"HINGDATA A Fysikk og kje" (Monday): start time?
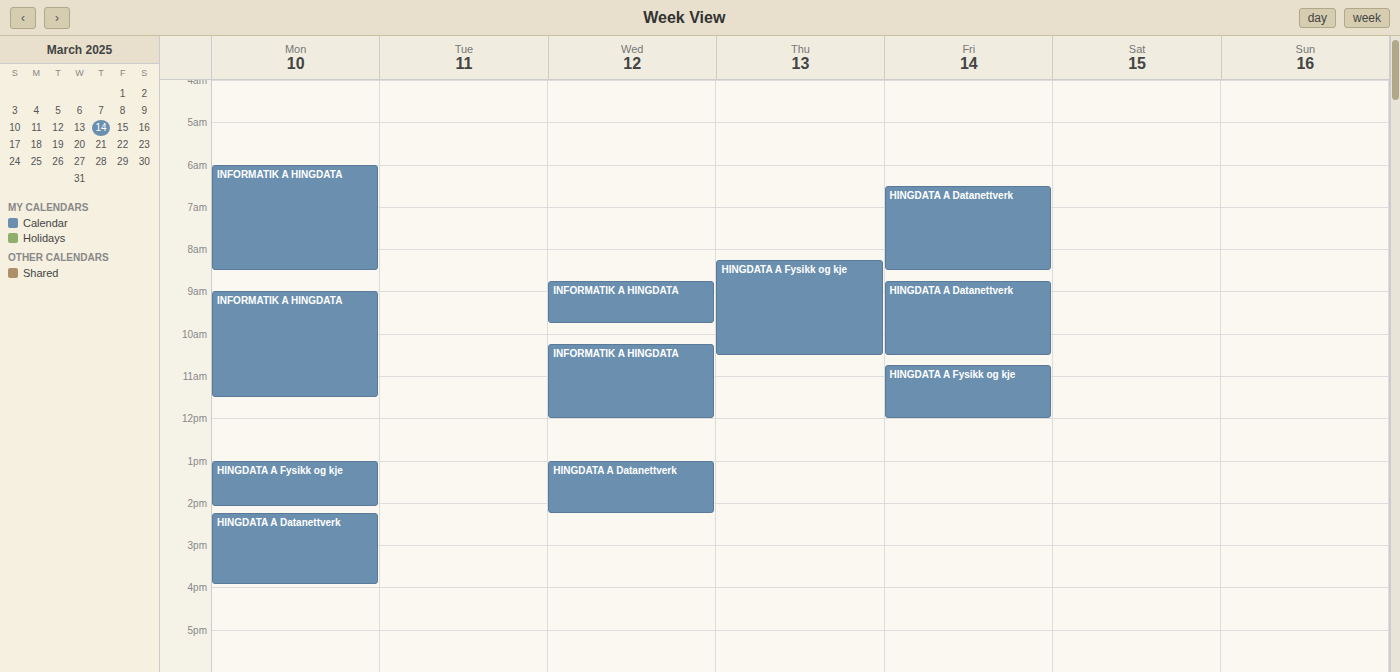
1:00 PM